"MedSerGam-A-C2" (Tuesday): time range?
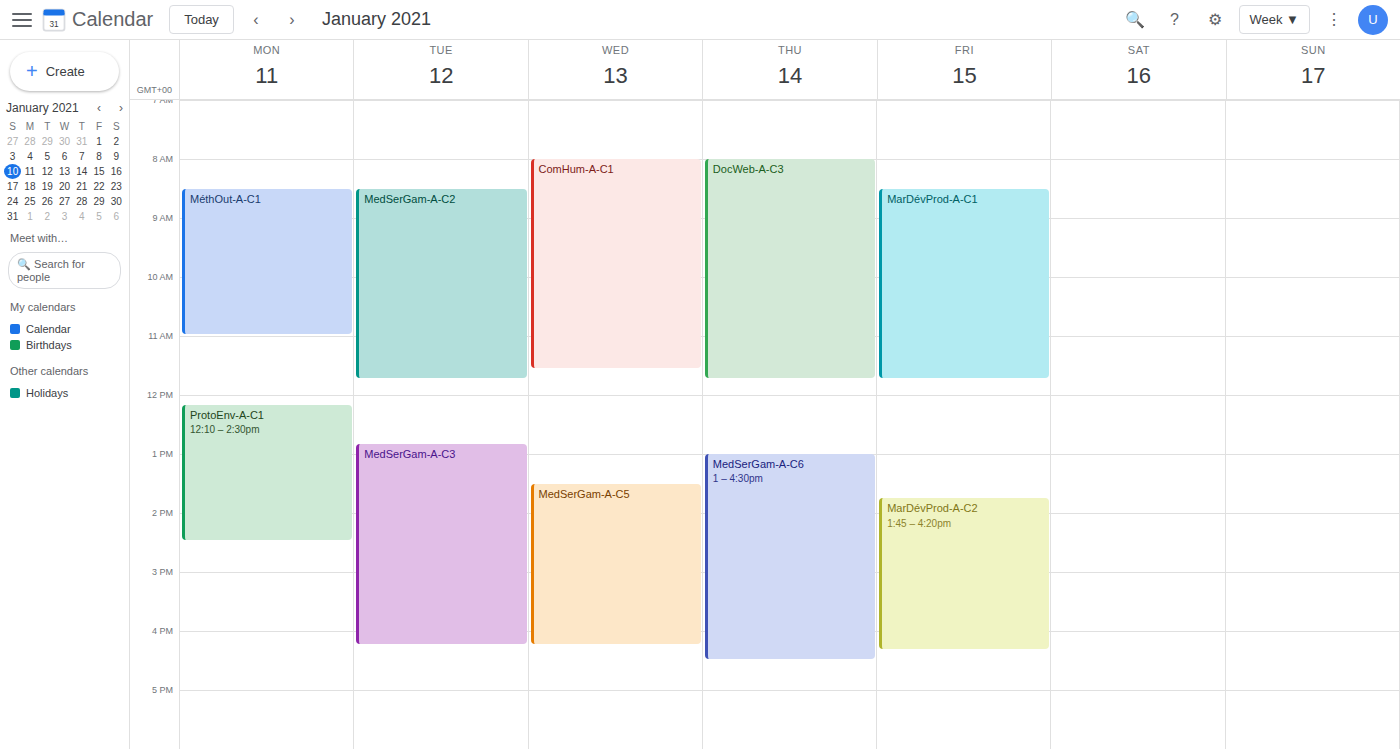
8:30 AM to 11:45 AM